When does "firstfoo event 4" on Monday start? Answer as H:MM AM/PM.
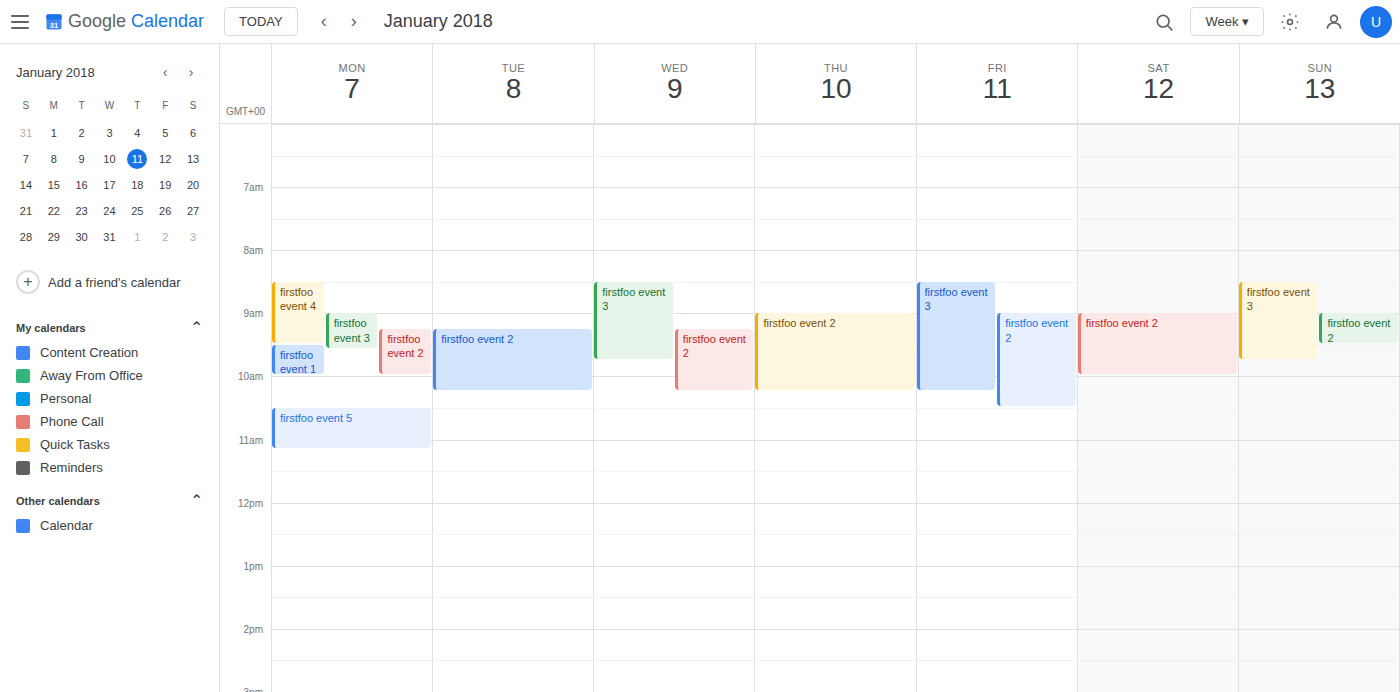
8:30 AM